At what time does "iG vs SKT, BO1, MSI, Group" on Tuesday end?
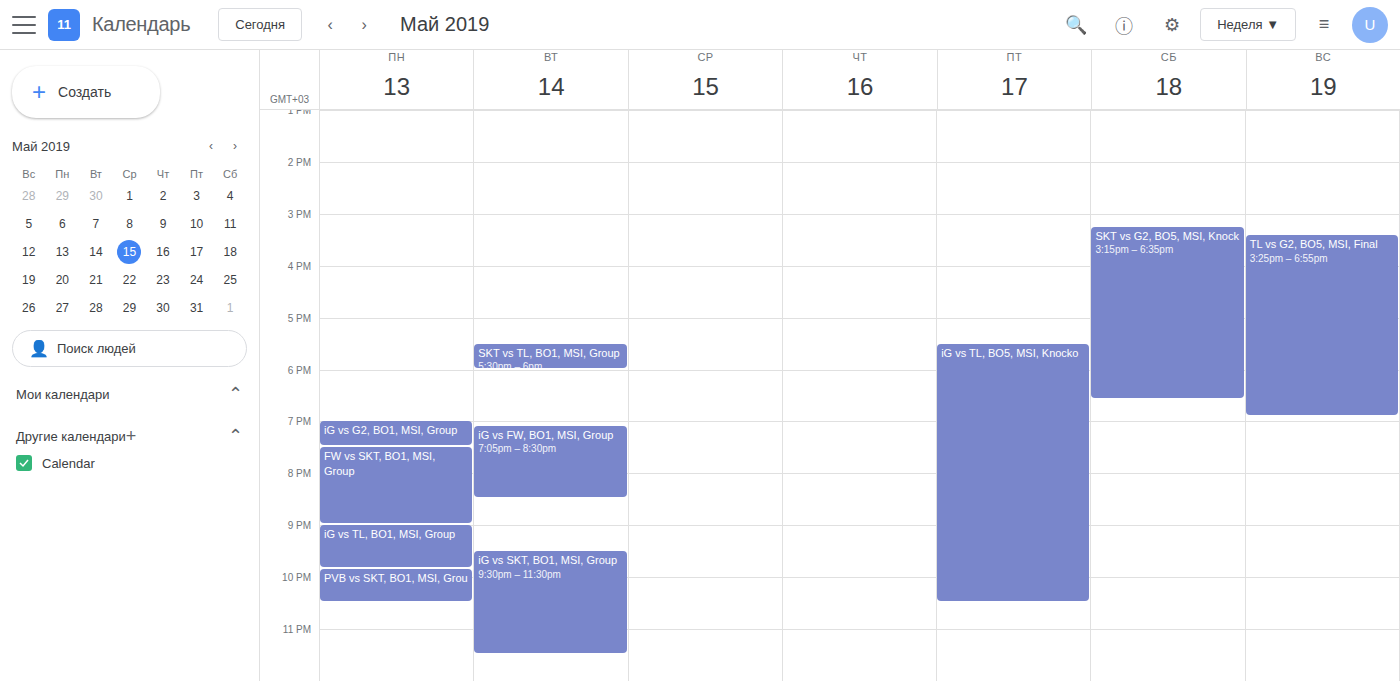
11:30 PM